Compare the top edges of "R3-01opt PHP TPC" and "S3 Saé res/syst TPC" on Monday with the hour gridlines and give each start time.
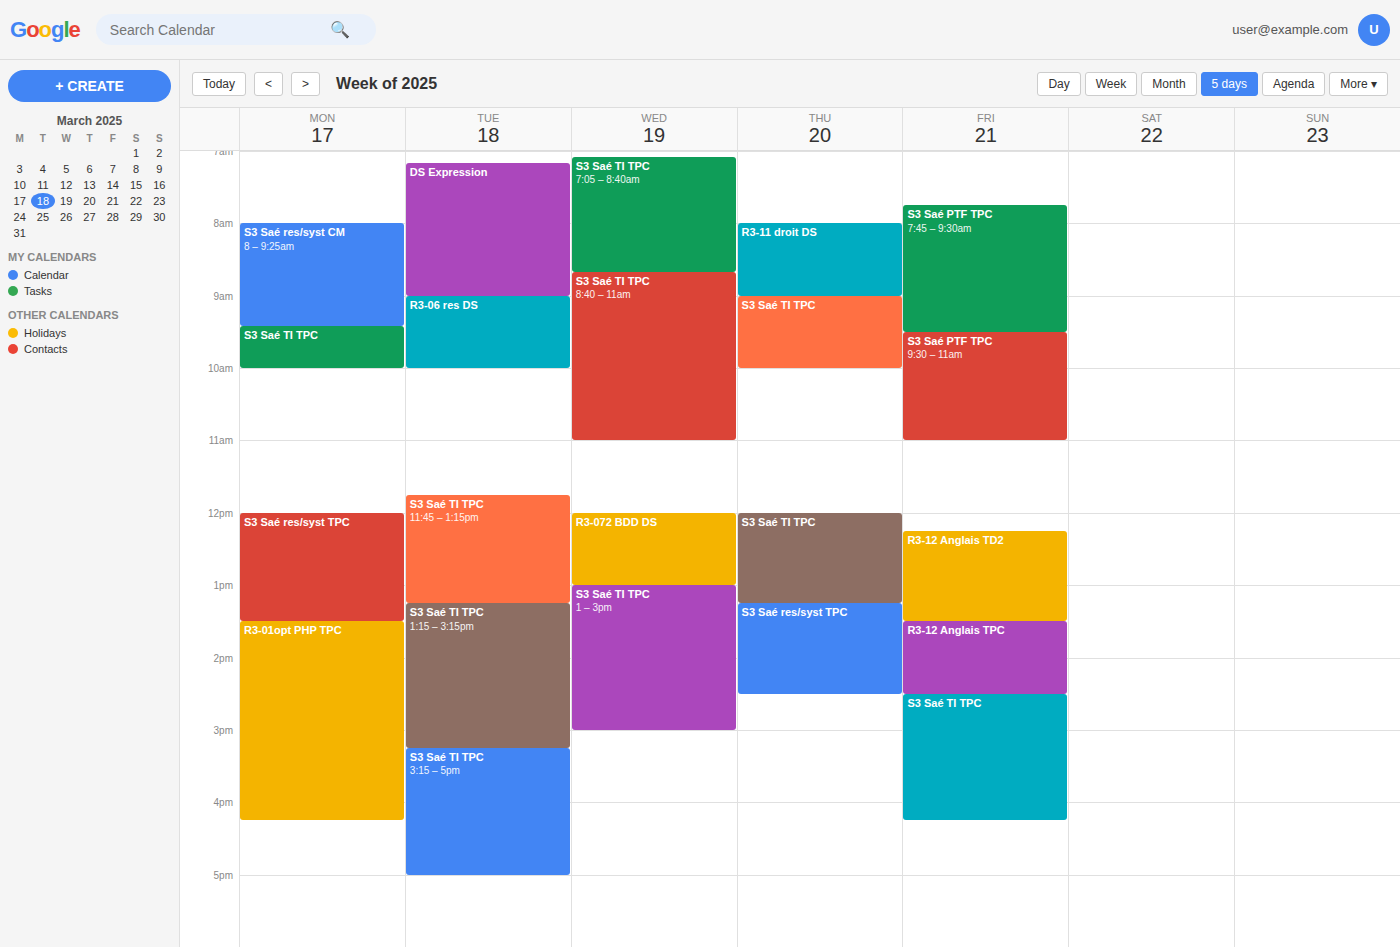
"R3-01opt PHP TPC": 1:30 PM, halfway between the 1 PM and 2 PM lines. "S3 Saé res/syst TPC": 12:00 PM, exactly on the 12 PM line.